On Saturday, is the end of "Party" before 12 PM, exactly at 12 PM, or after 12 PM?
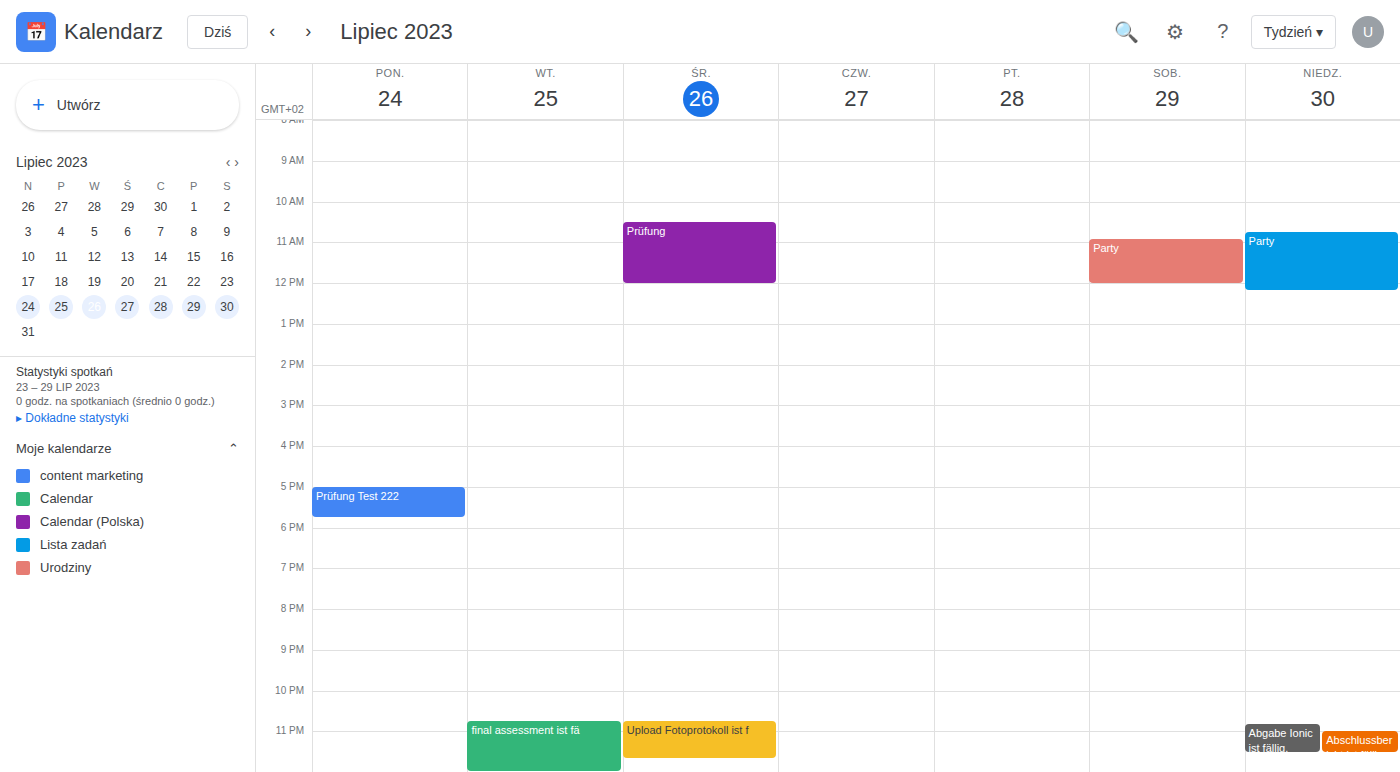
12:00 PM -- exactly at 12 PM, on the 12 PM line.